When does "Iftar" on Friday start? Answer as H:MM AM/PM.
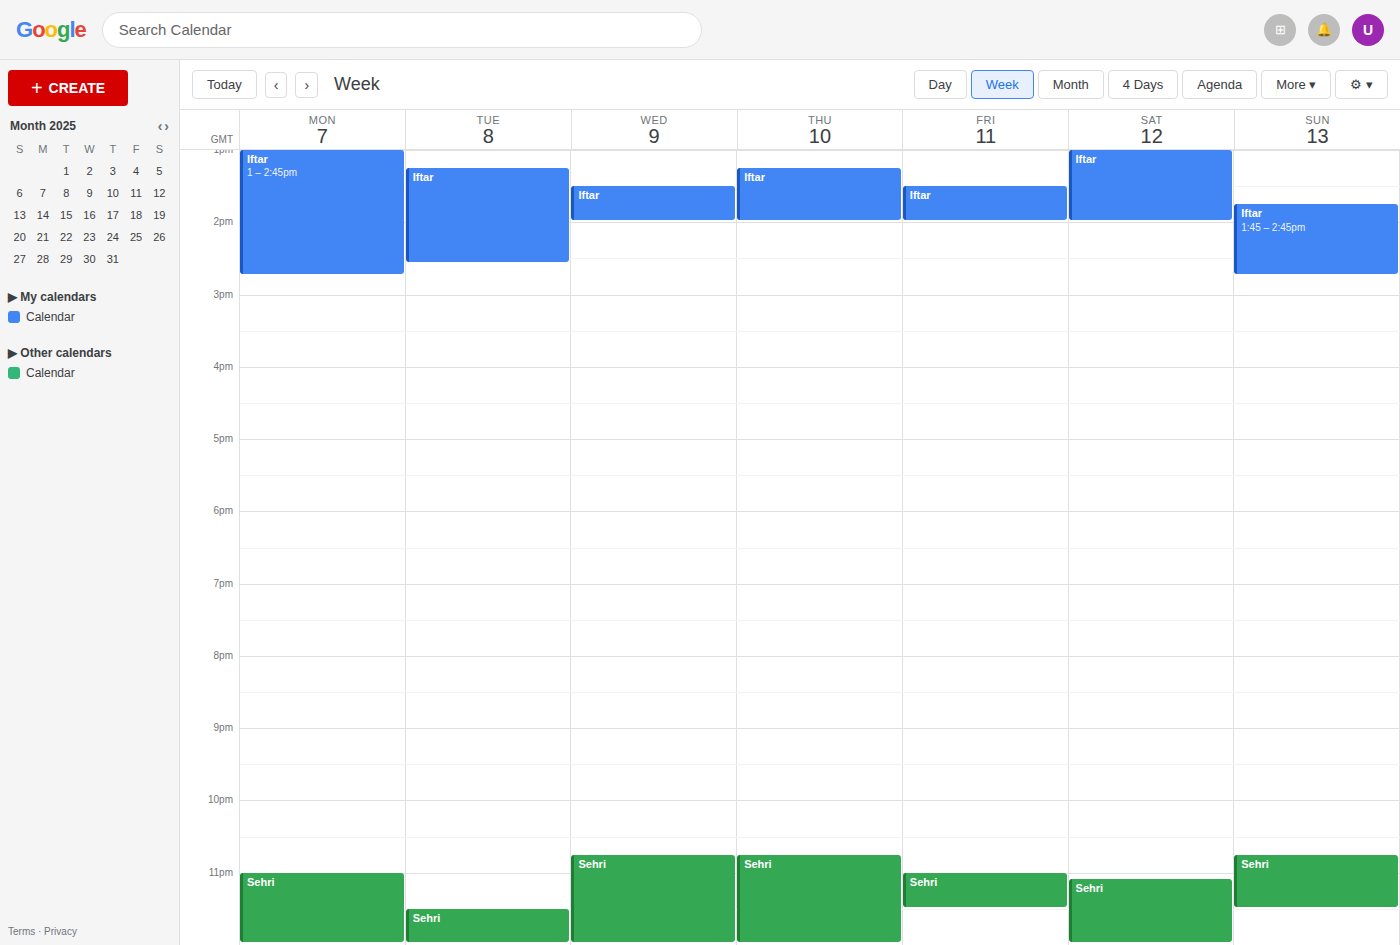
1:30 PM